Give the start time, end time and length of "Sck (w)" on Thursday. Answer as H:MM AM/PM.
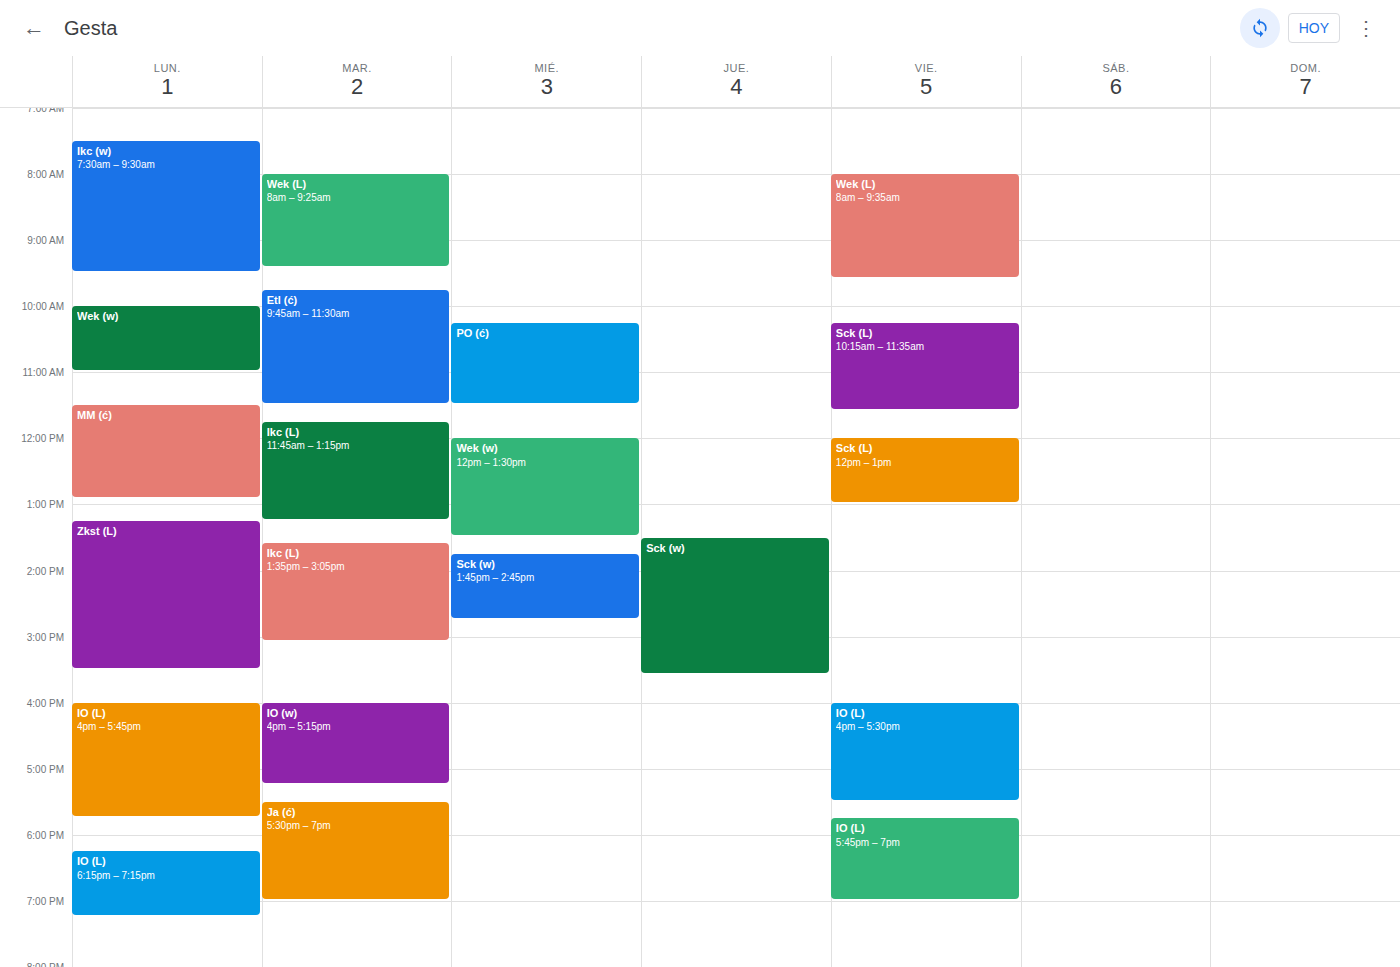
1:30 PM to 3:35 PM, 2 hours 5 minutes